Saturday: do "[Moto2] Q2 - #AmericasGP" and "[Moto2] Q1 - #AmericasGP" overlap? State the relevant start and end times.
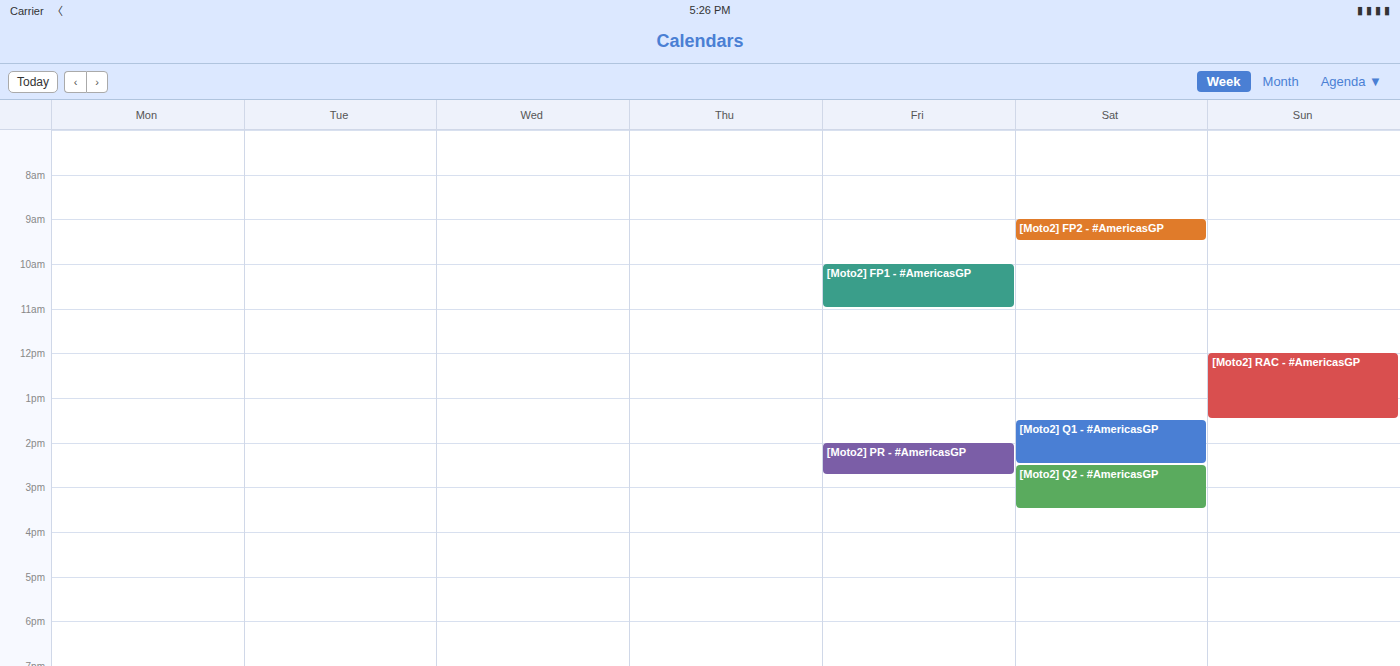
"[Moto2] Q1 - #AmericasGP" ends at 14:30, exactly when "[Moto2] Q2 - #AmericasGP" starts -- they touch but do not overlap.